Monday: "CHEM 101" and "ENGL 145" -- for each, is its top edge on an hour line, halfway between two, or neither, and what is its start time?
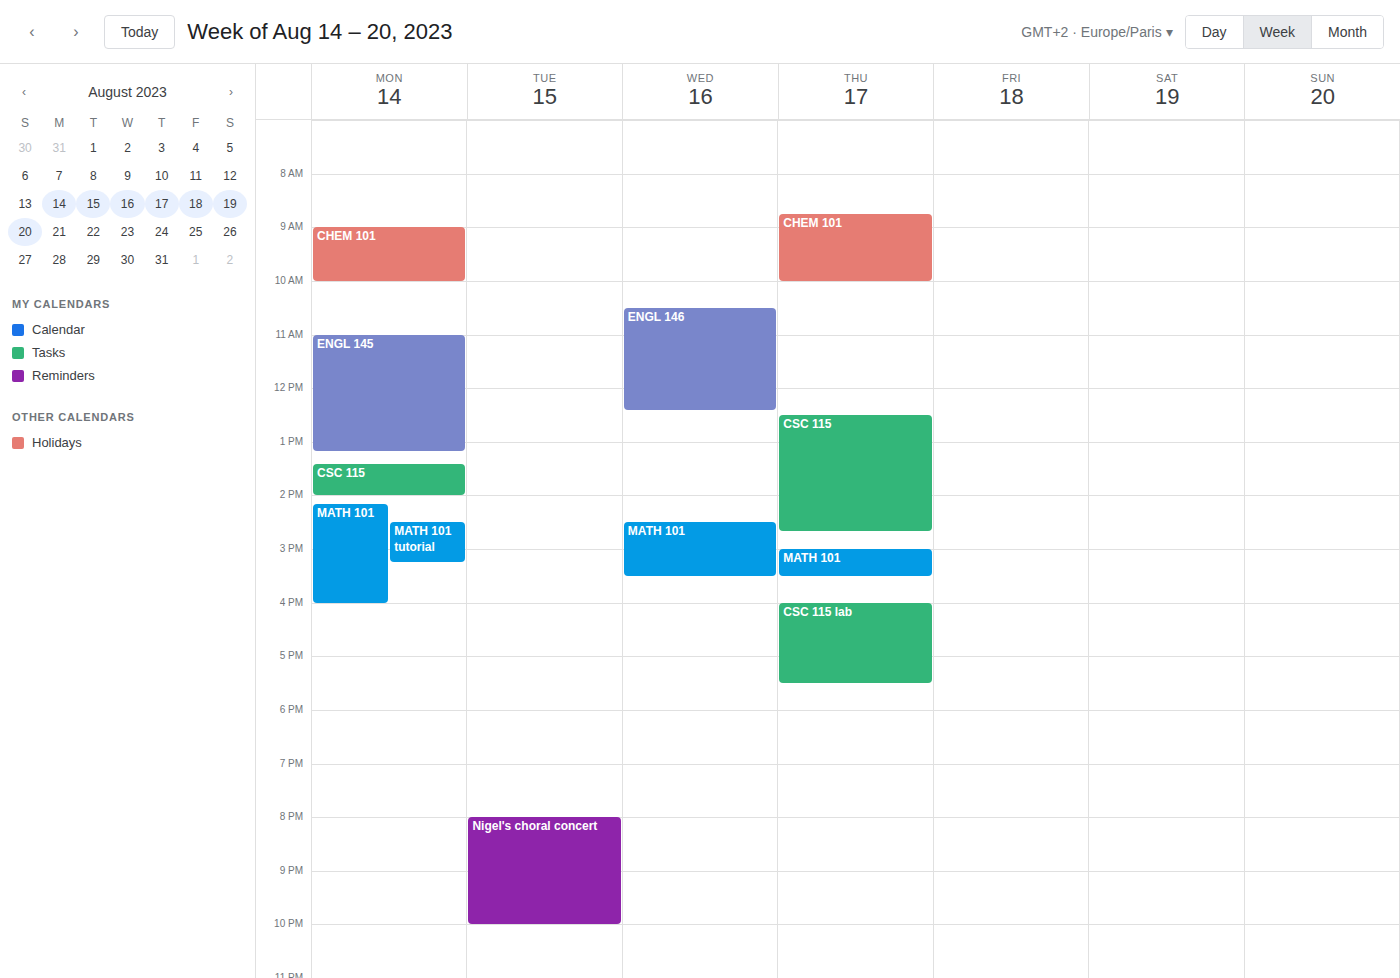
"CHEM 101": 9:00 AM, exactly on the 9 AM line. "ENGL 145": 11:00 AM, exactly on the 11 AM line.